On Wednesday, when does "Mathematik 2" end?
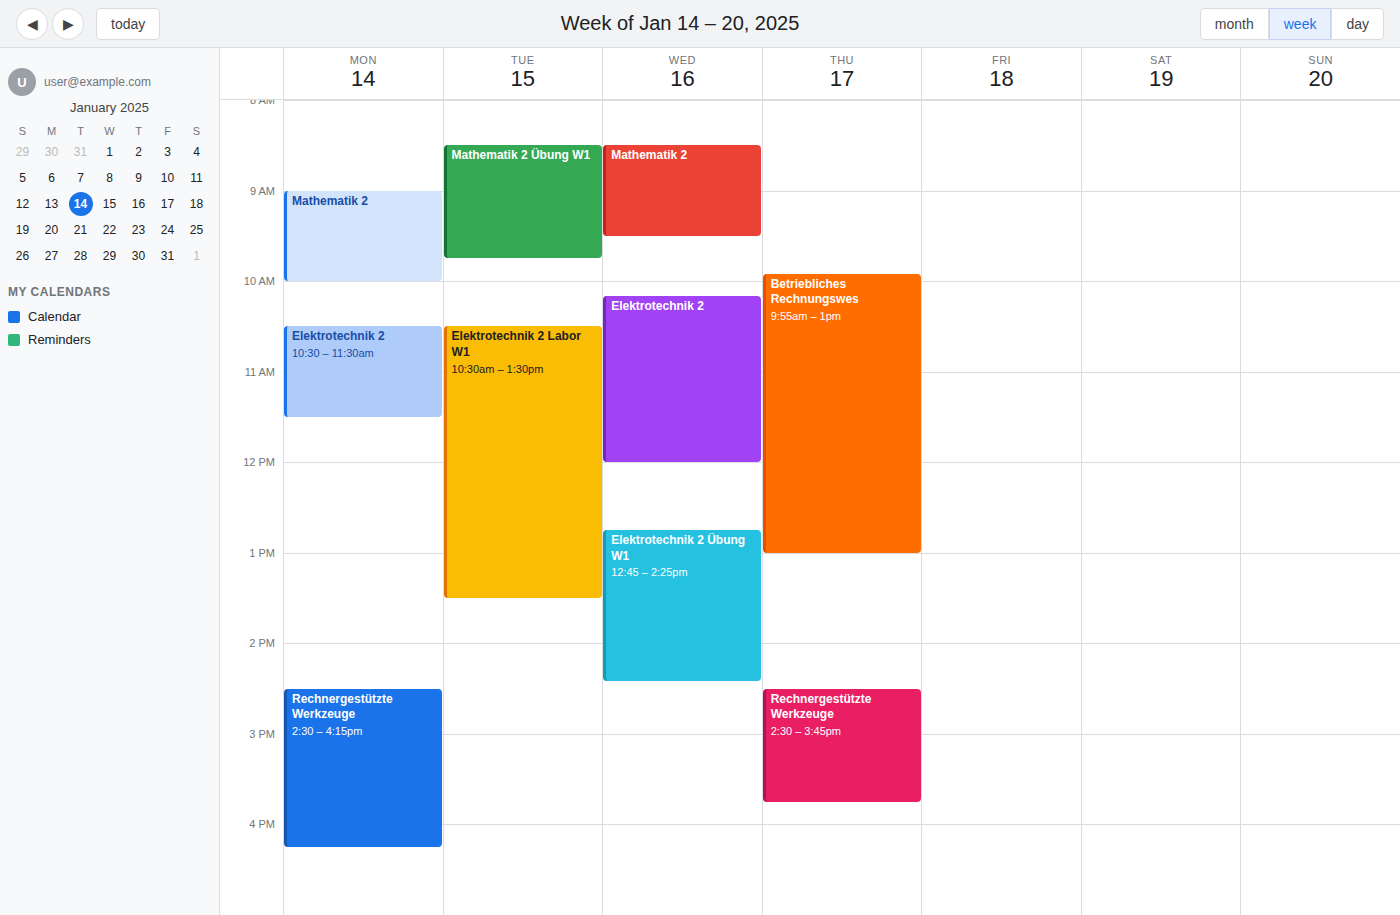
9:30 AM